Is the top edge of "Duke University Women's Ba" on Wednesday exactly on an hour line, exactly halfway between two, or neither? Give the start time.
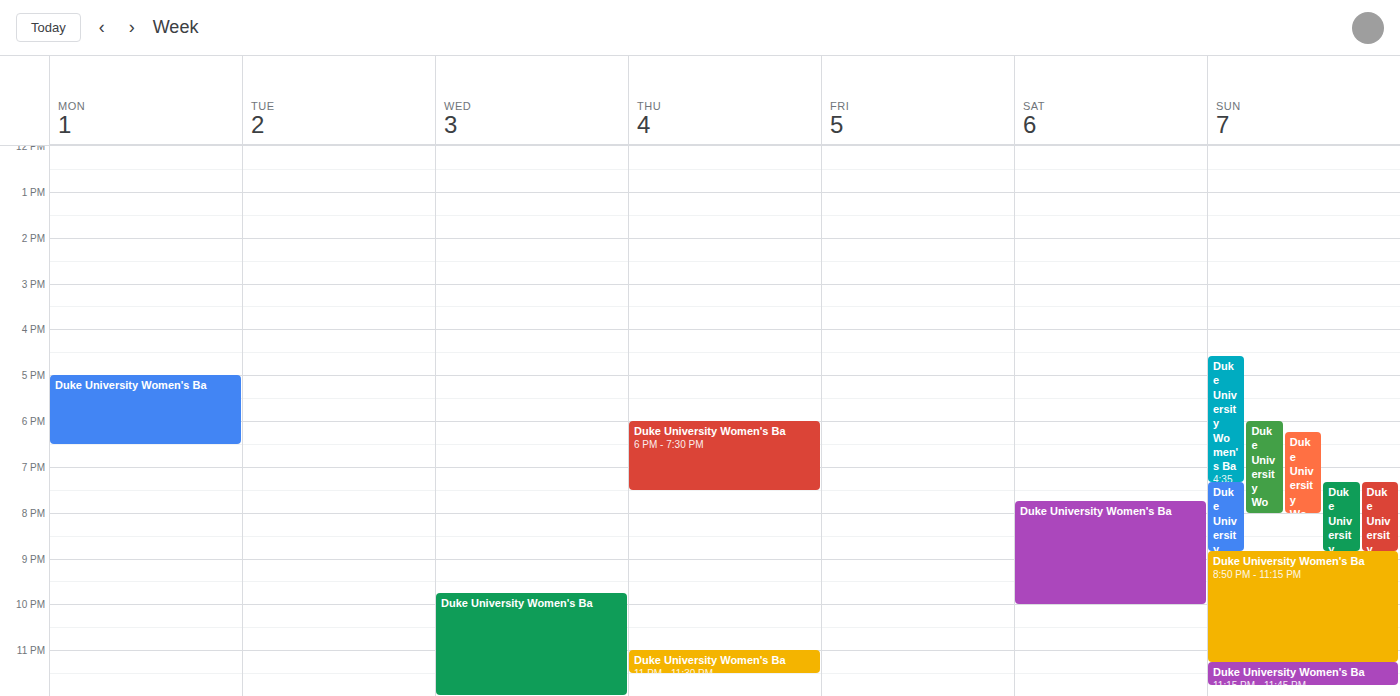
21:45 -- neither: three quarters of the way from the 21:00 line to the 22:00 line.